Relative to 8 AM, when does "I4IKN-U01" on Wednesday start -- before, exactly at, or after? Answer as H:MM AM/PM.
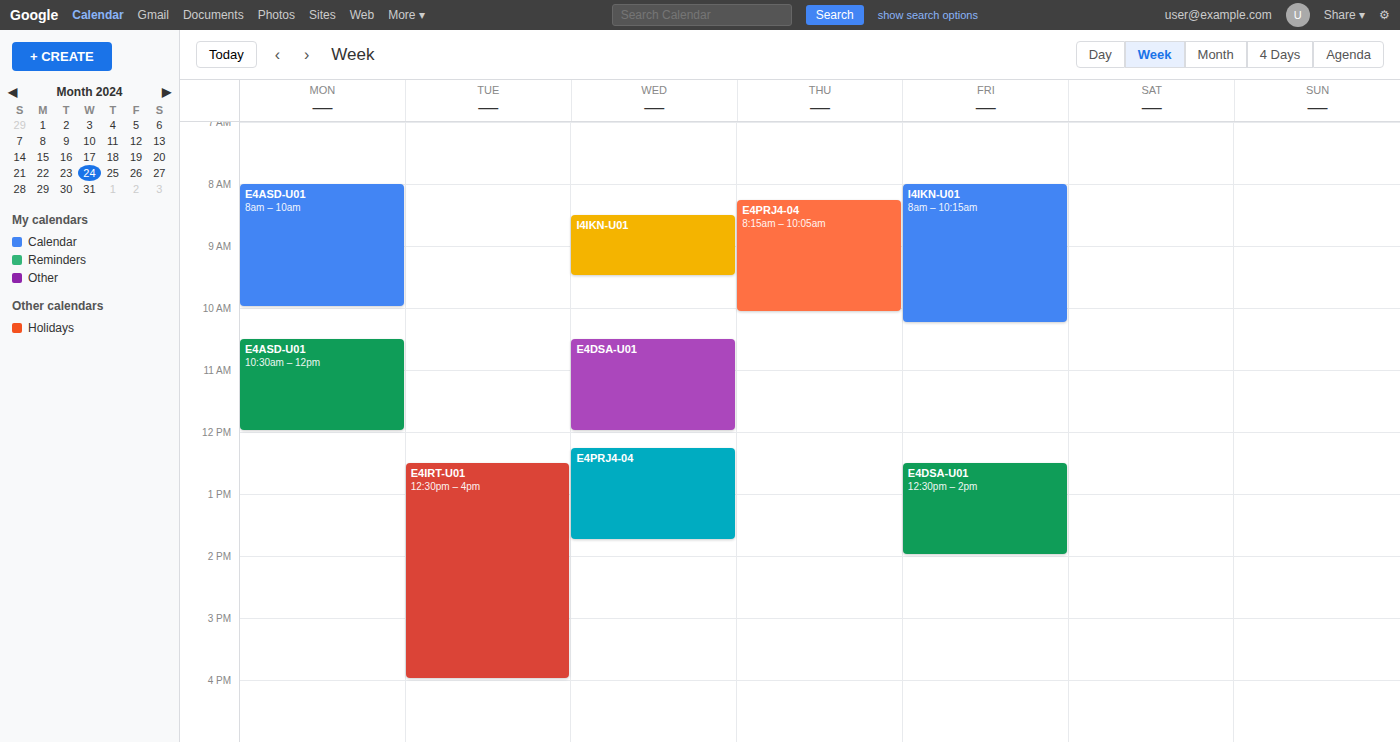
8:30 AM -- after 8 AM, 30 minutes below the 8 AM line.